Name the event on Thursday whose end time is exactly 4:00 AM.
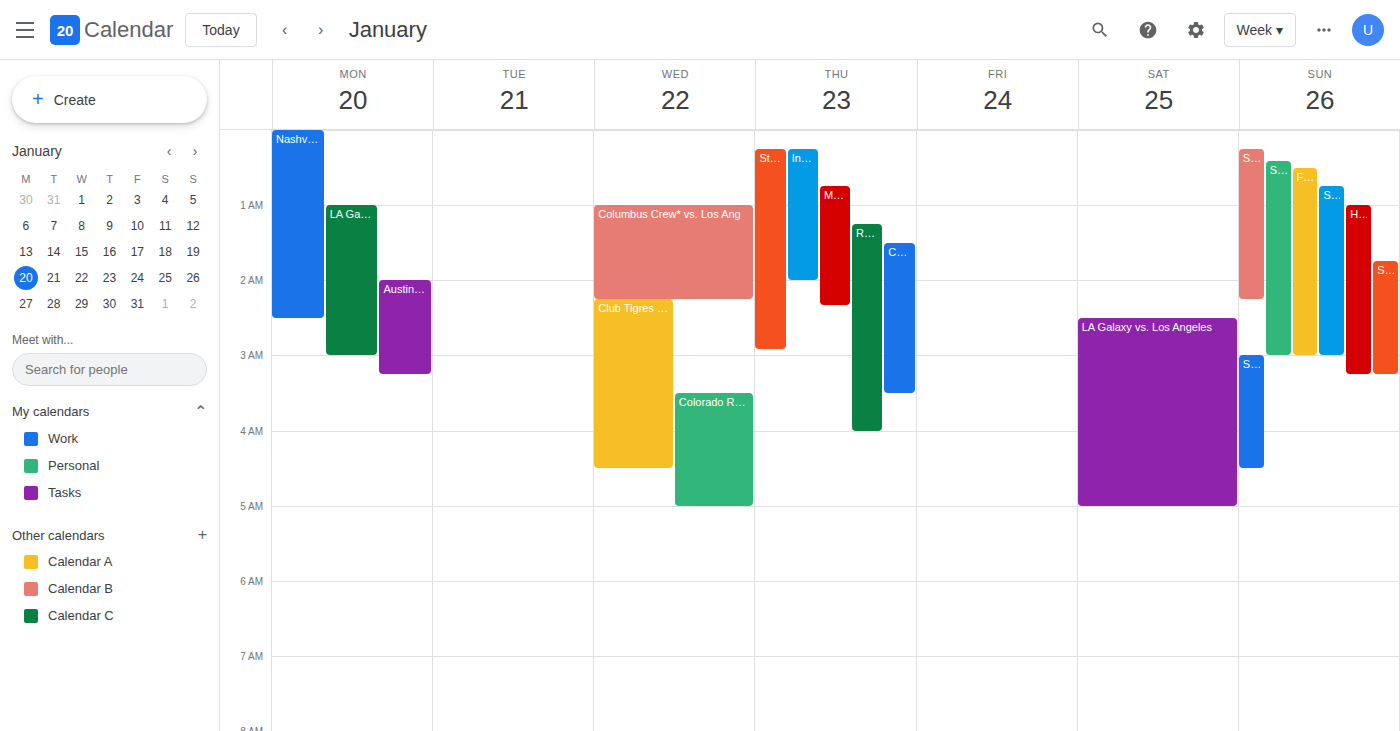
"Real Salt Lake vs. Los Ang"